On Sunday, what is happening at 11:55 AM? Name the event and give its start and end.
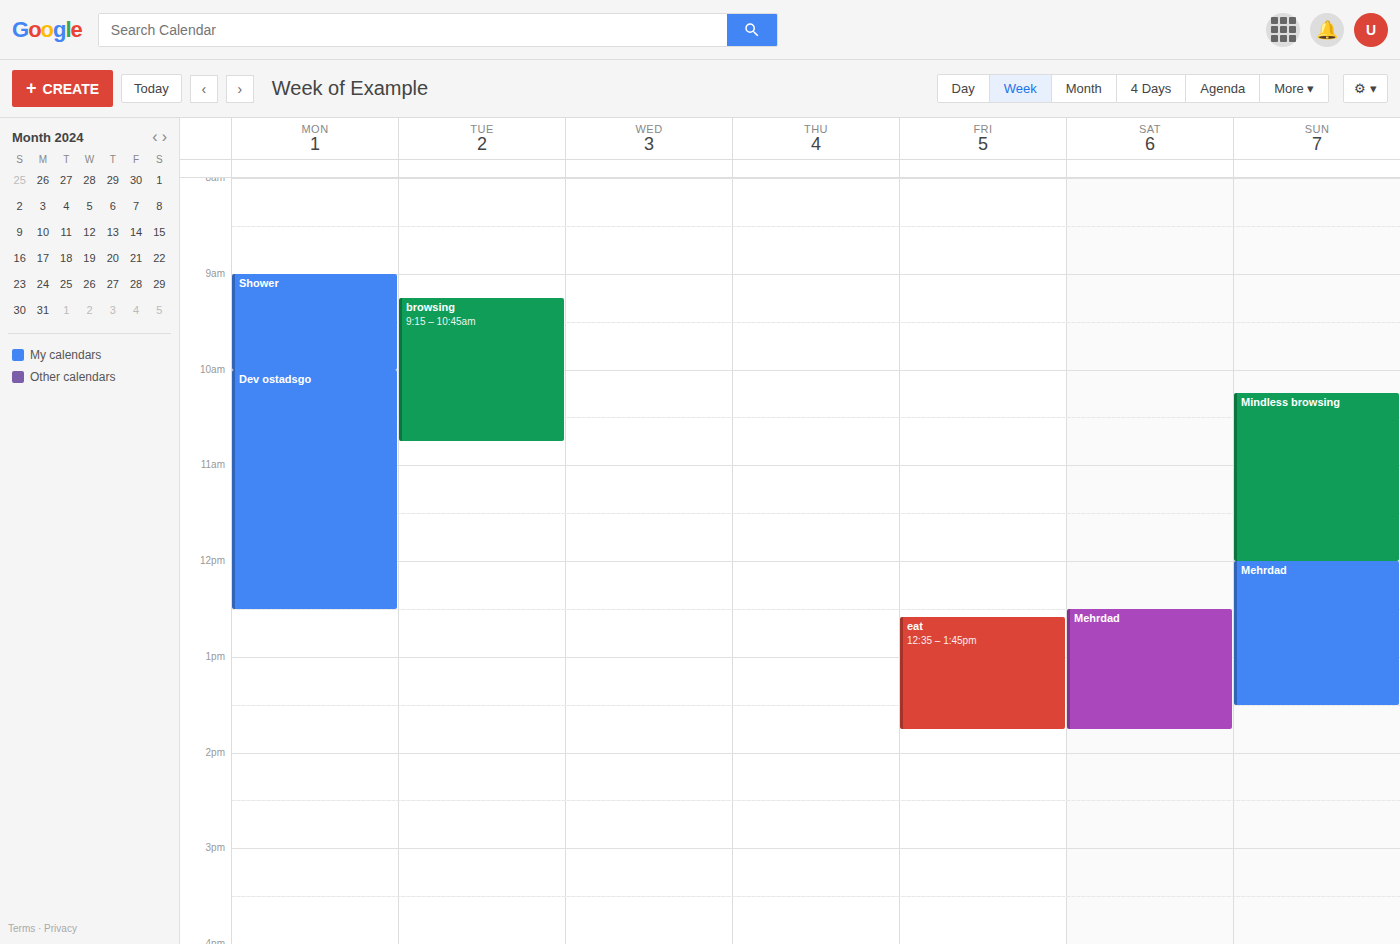
"Mindless browsing", 10:15 AM to 12:00 PM